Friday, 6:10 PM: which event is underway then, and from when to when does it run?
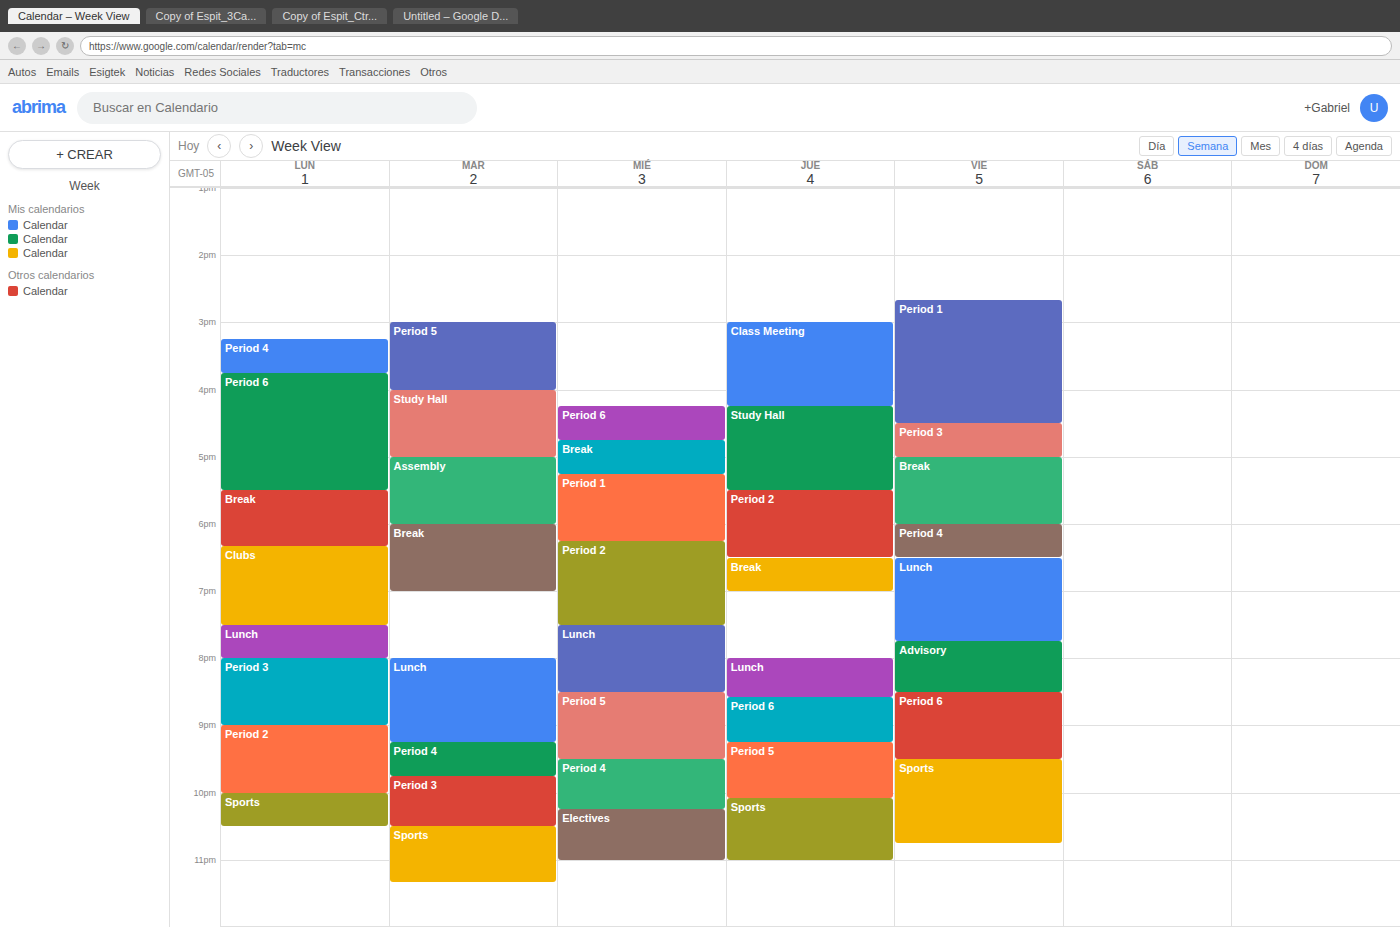
"Period 4", 6:00 PM to 6:30 PM